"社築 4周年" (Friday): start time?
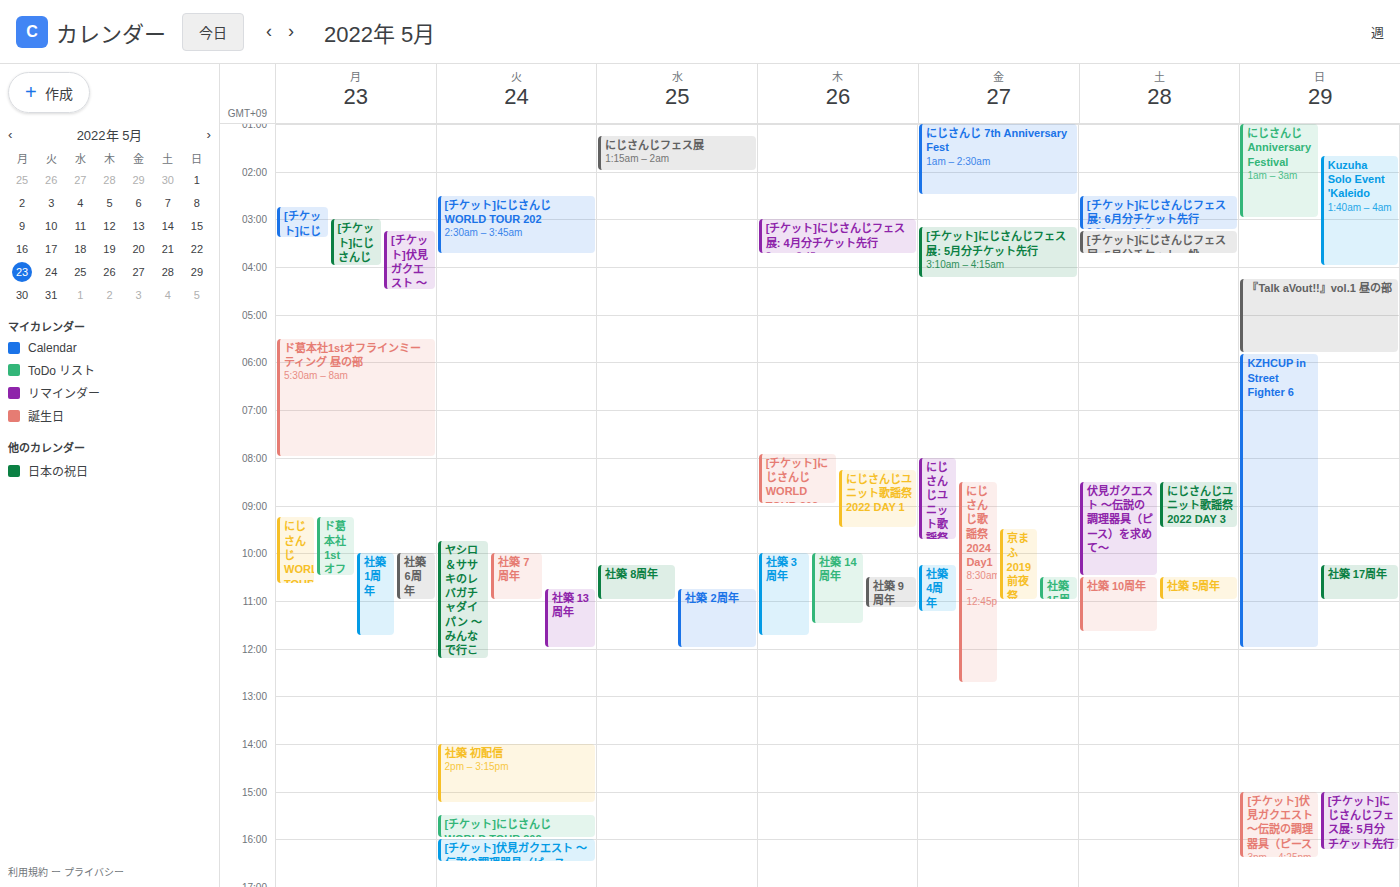
10:15 AM